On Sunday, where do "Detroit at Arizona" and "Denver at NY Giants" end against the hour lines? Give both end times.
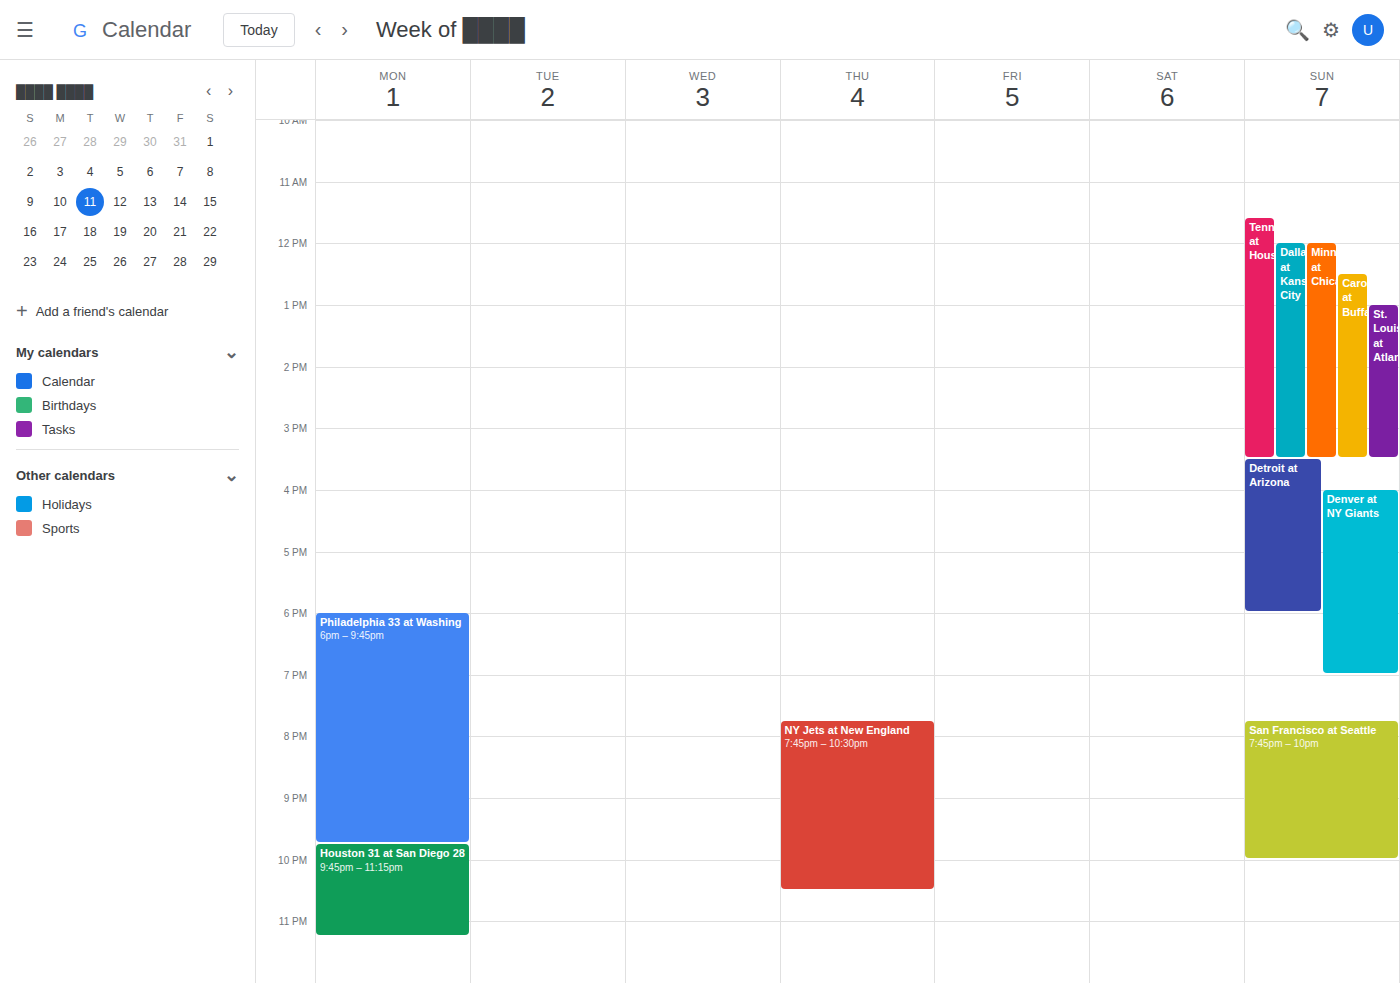
"Detroit at Arizona": 18:00, exactly on the 18:00 line. "Denver at NY Giants": 19:00, exactly on the 19:00 line.